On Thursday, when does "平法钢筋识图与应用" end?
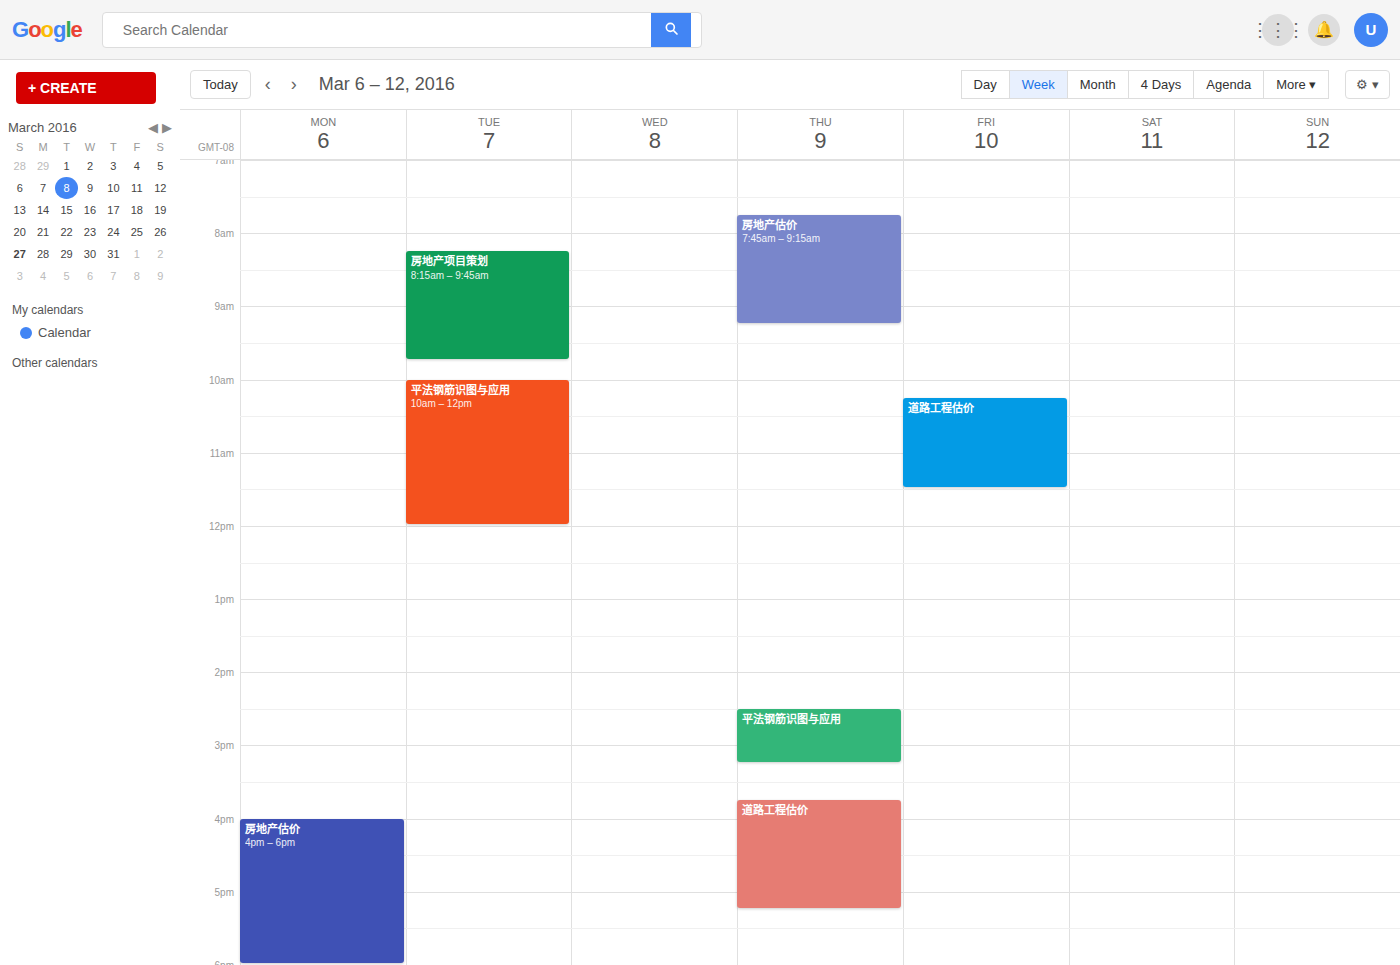
3:15 PM